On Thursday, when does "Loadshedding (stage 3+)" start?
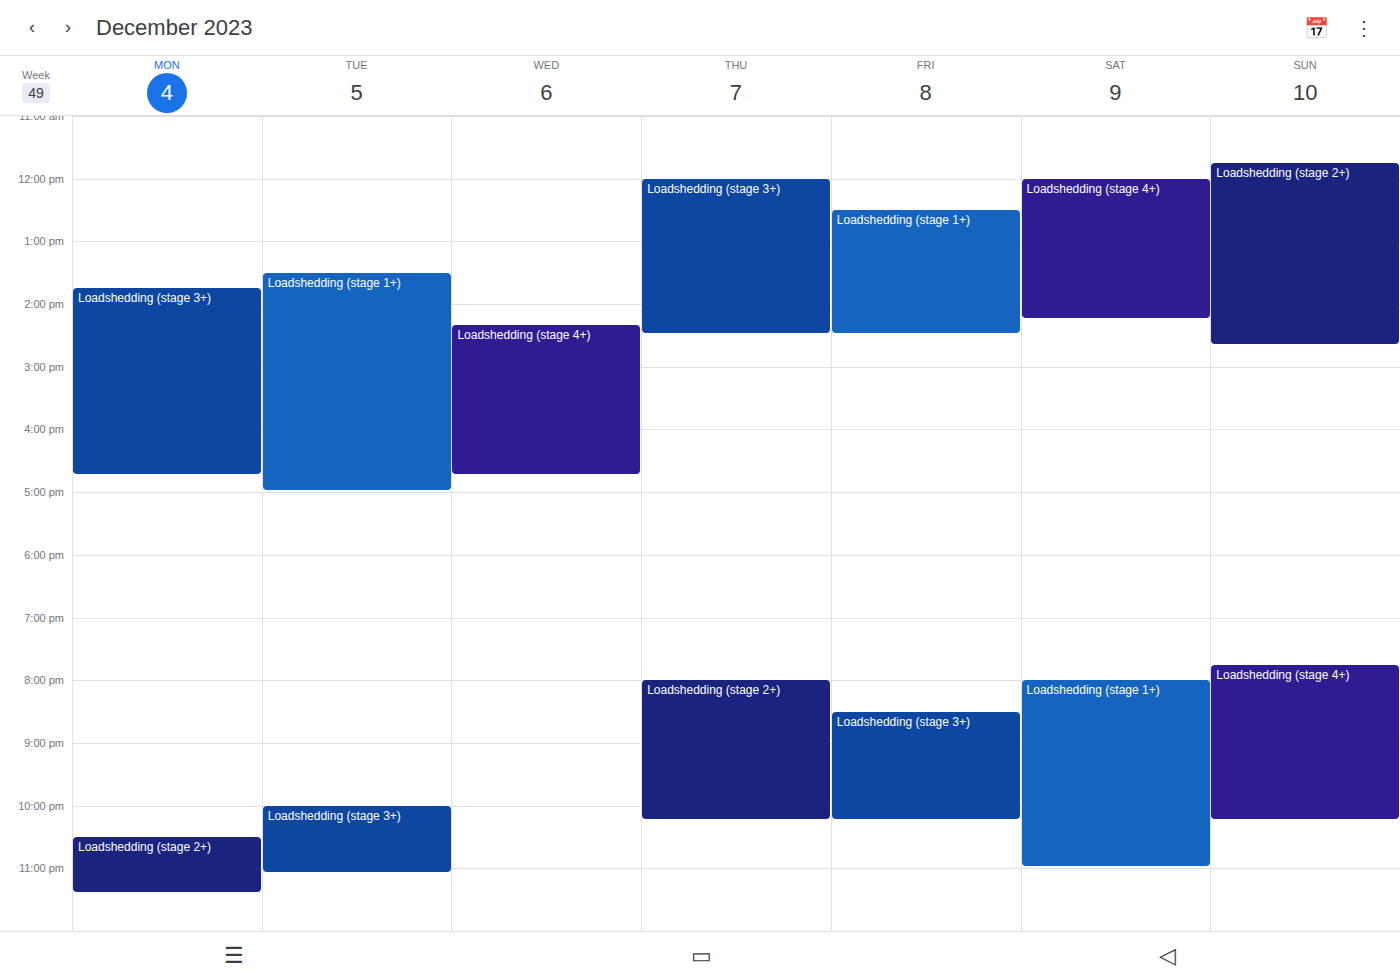
12:00 PM